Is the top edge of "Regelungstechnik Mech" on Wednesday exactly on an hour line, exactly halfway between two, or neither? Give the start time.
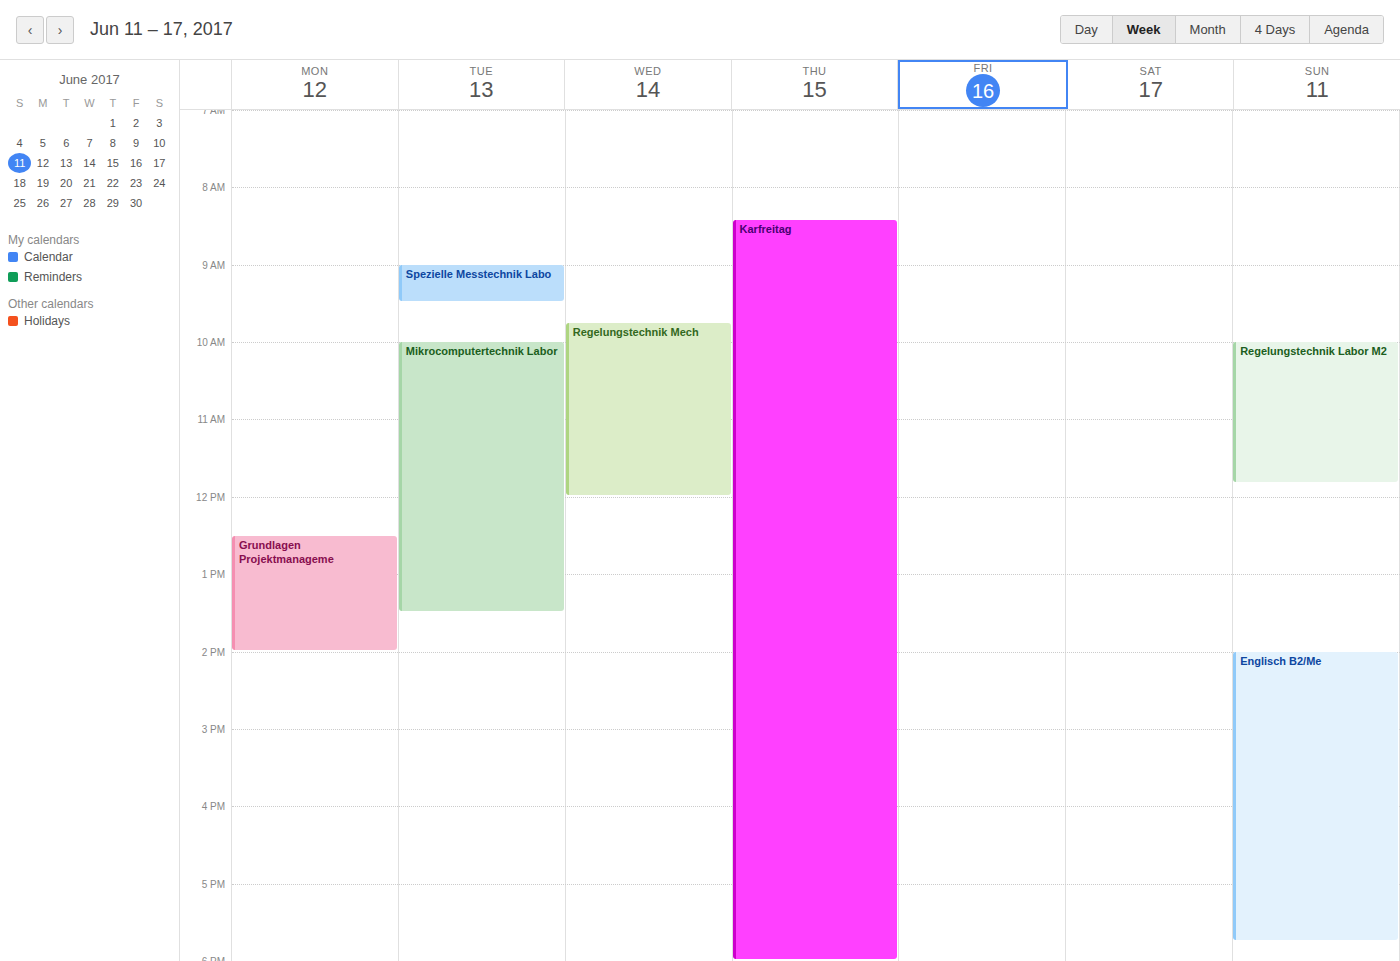
9:45 AM -- neither: three quarters of the way from the 9 AM line to the 10 AM line.